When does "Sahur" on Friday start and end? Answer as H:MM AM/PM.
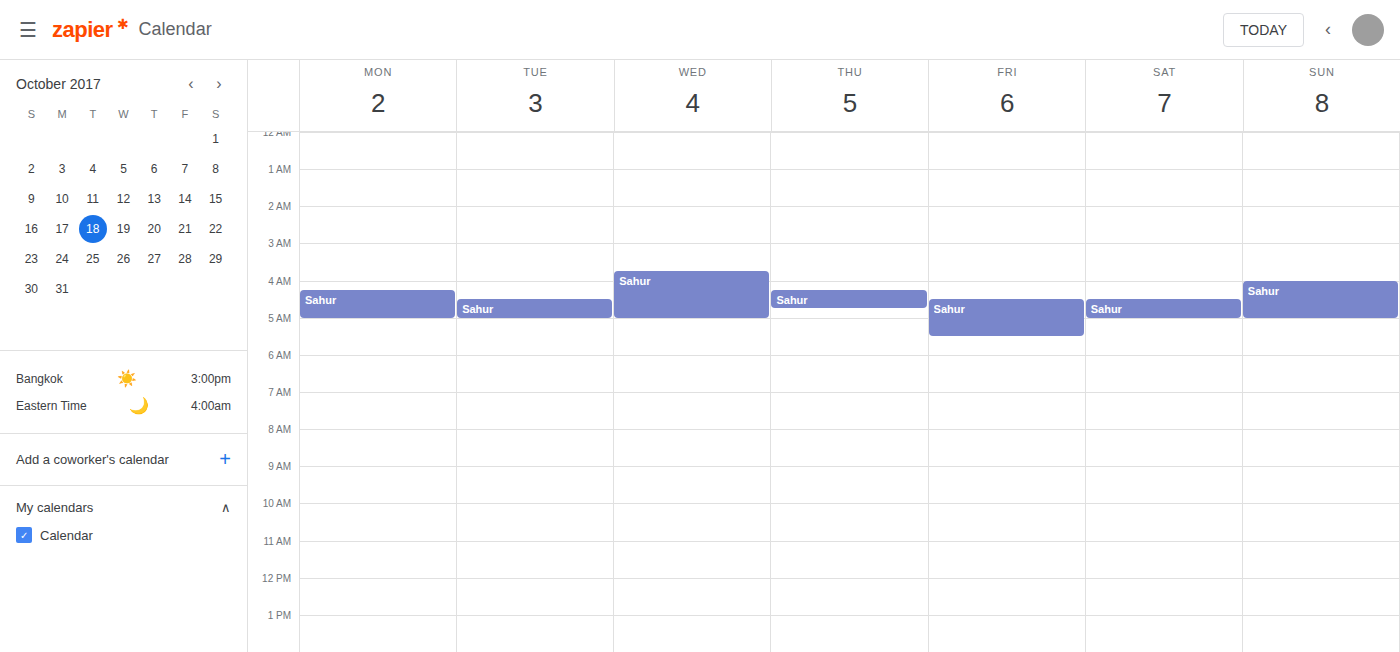
4:30 AM to 5:30 AM